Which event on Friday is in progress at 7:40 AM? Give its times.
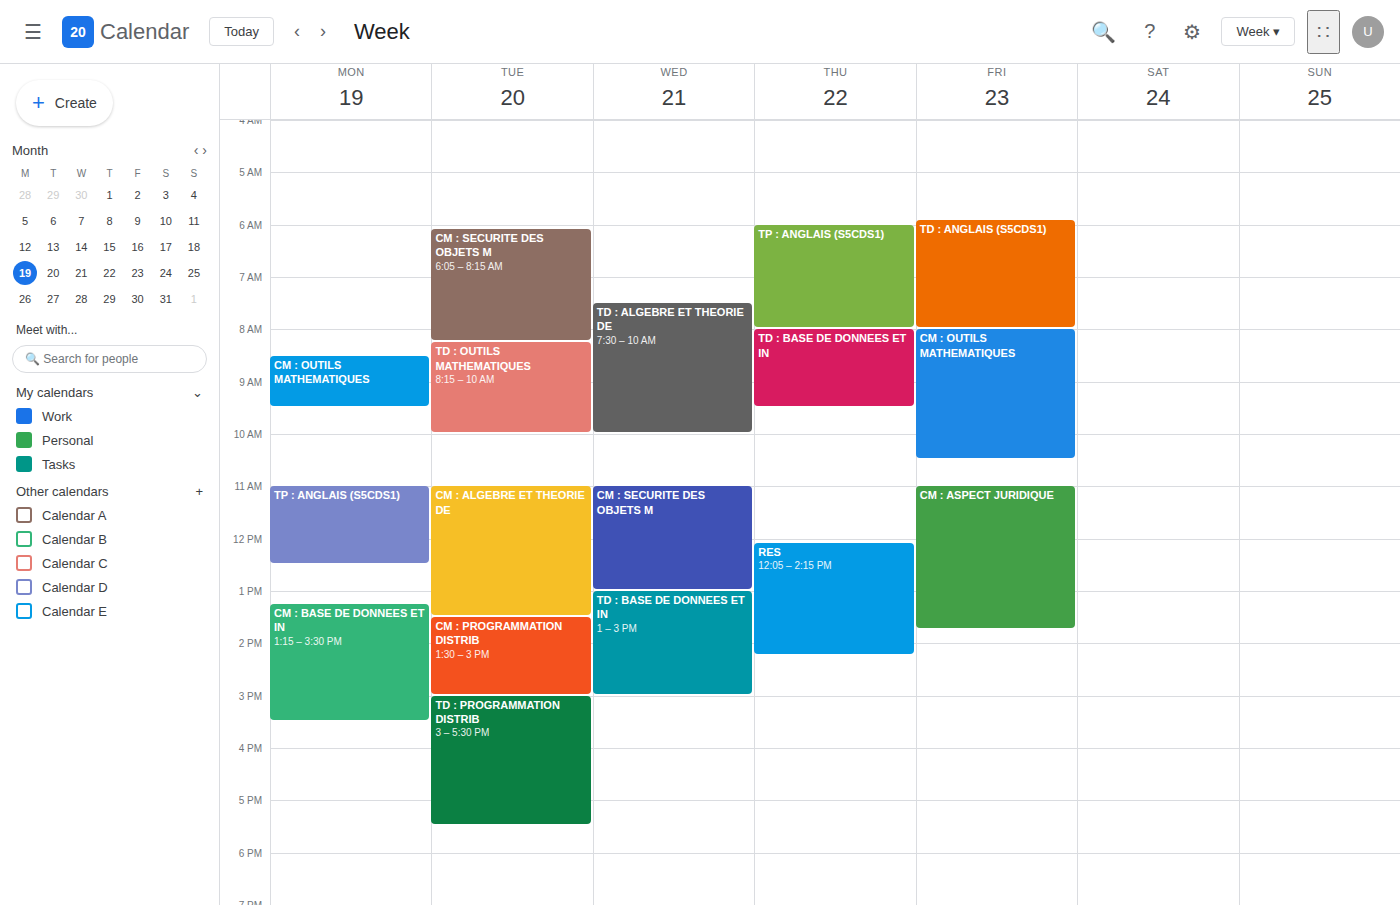
"TD : ANGLAIS (S5CDS1)", 5:55 AM to 8:00 AM